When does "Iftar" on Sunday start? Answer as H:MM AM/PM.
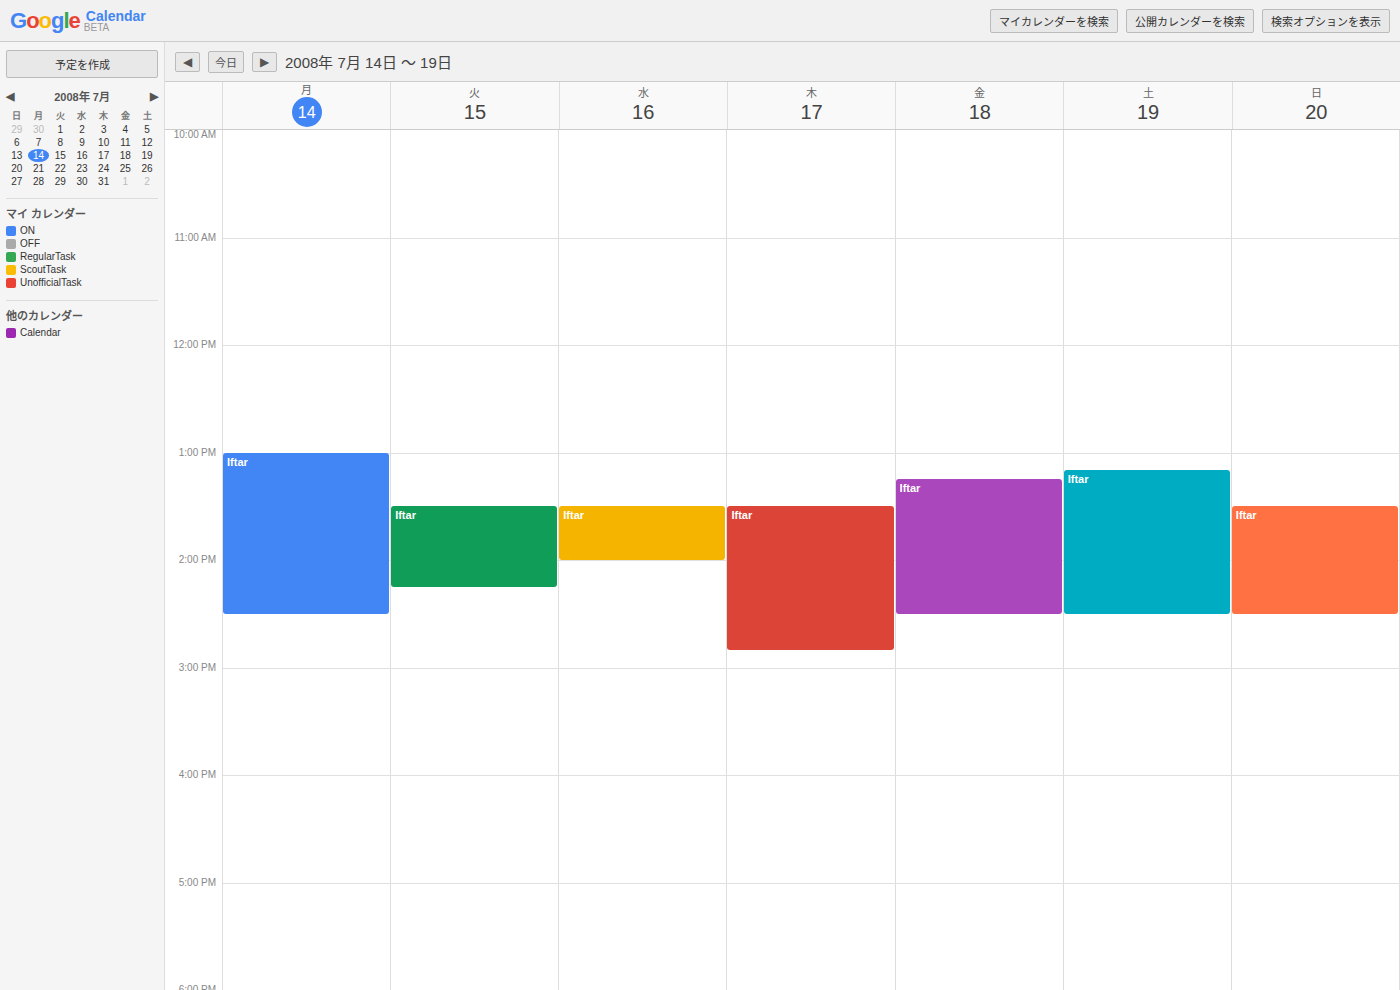
1:30 PM